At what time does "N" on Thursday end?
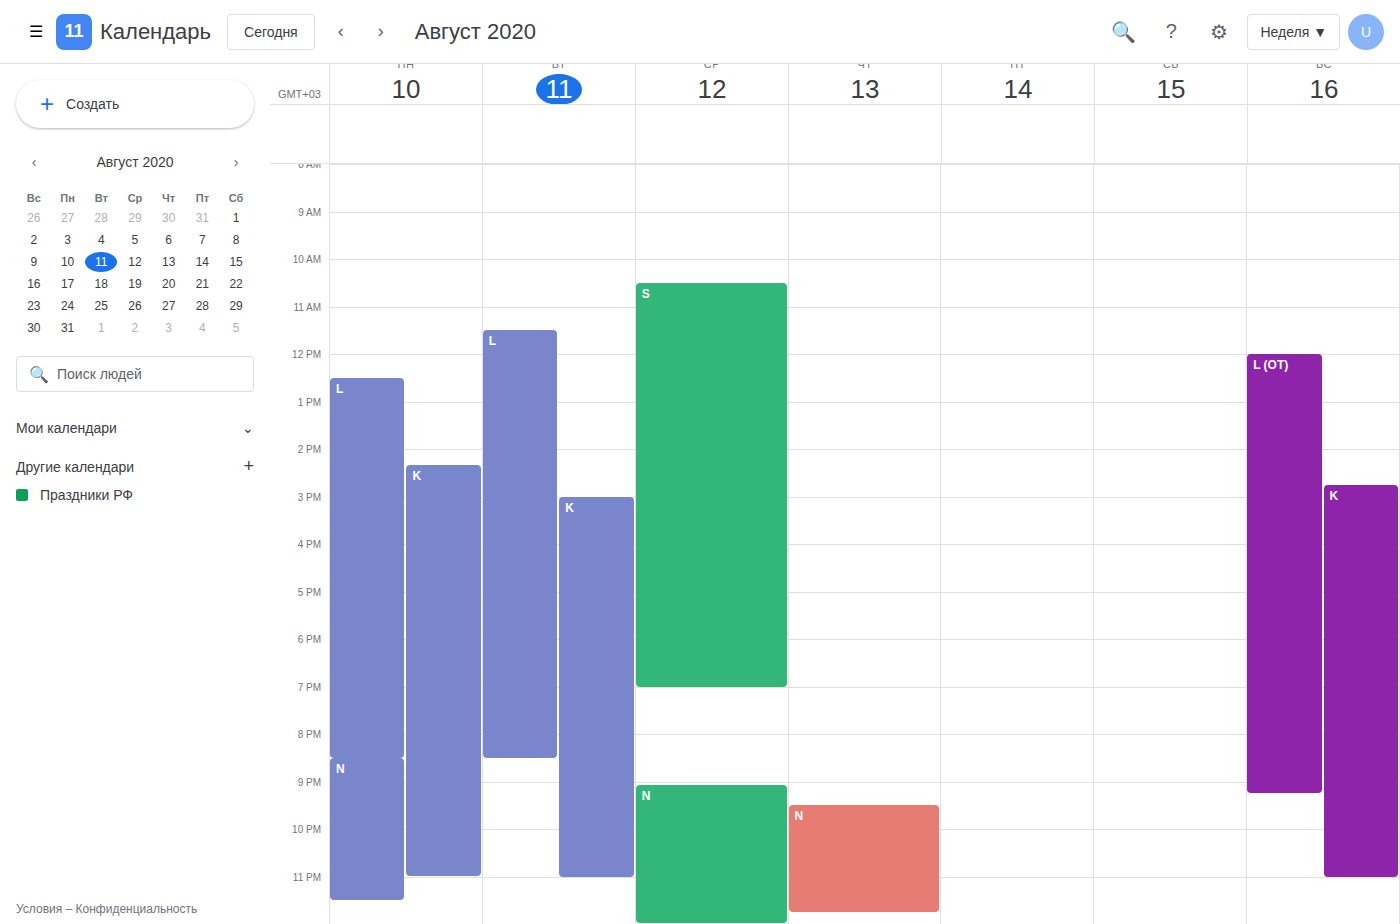
11:45 PM